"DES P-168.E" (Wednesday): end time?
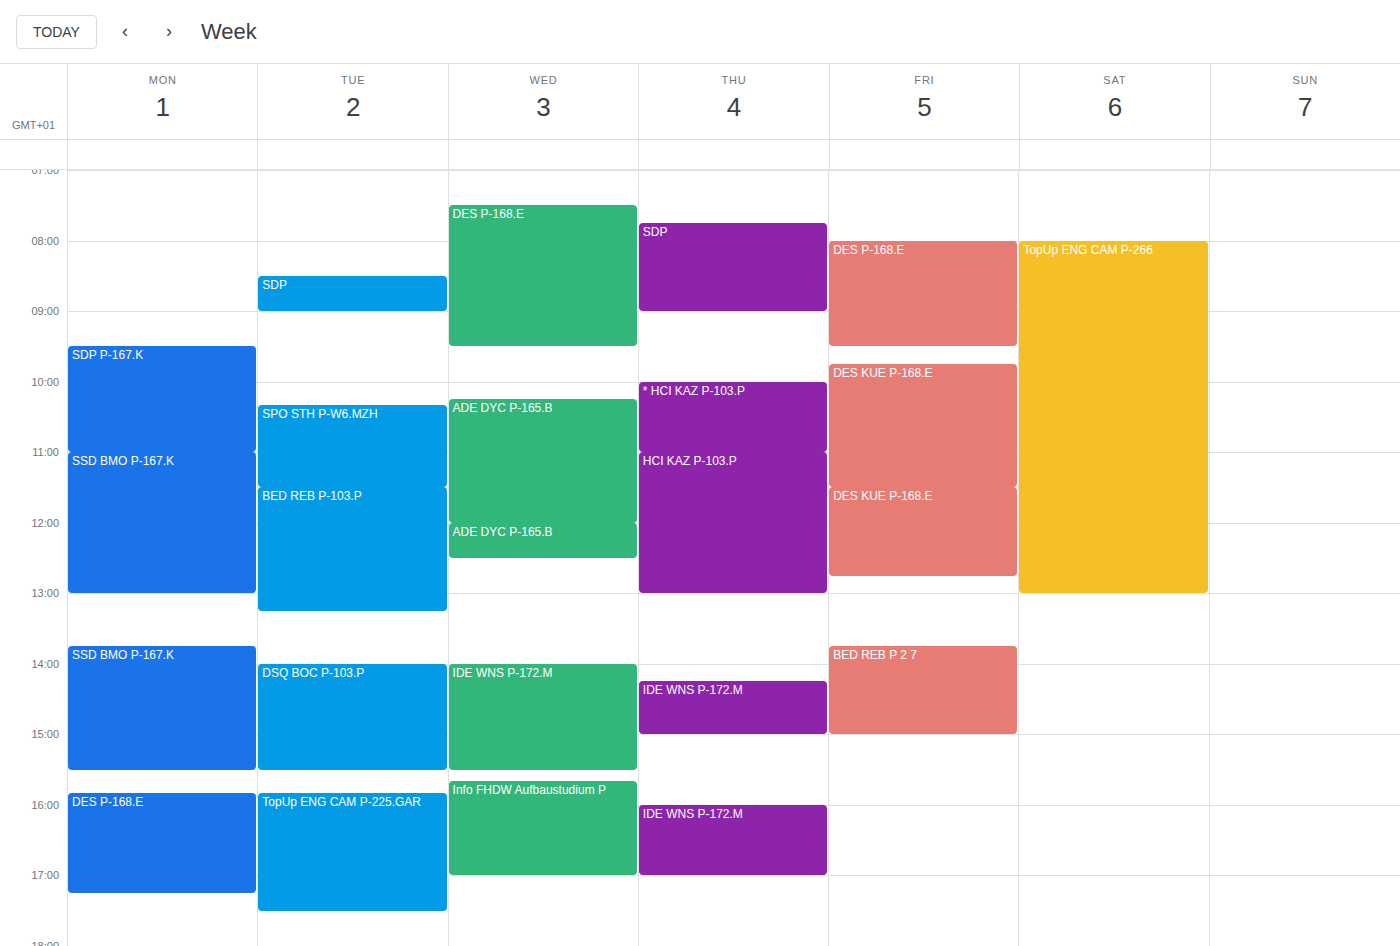
09:30